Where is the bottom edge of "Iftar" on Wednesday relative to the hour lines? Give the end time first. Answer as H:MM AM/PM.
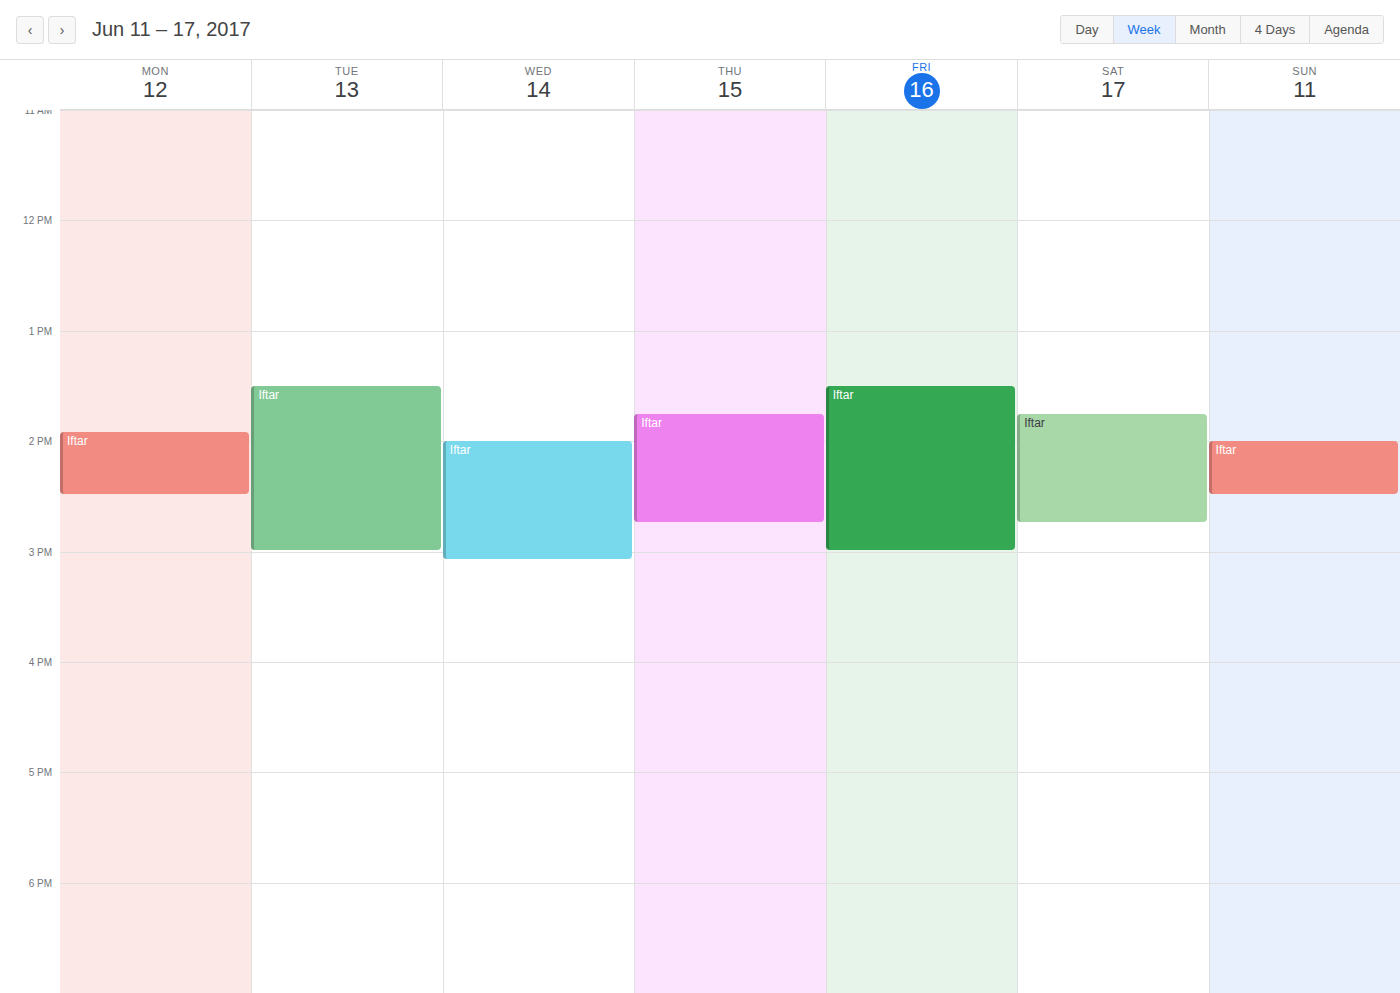
3:05 PM -- neither: 5 minutes below the 3 PM line and 55 minutes above the 4 PM line.